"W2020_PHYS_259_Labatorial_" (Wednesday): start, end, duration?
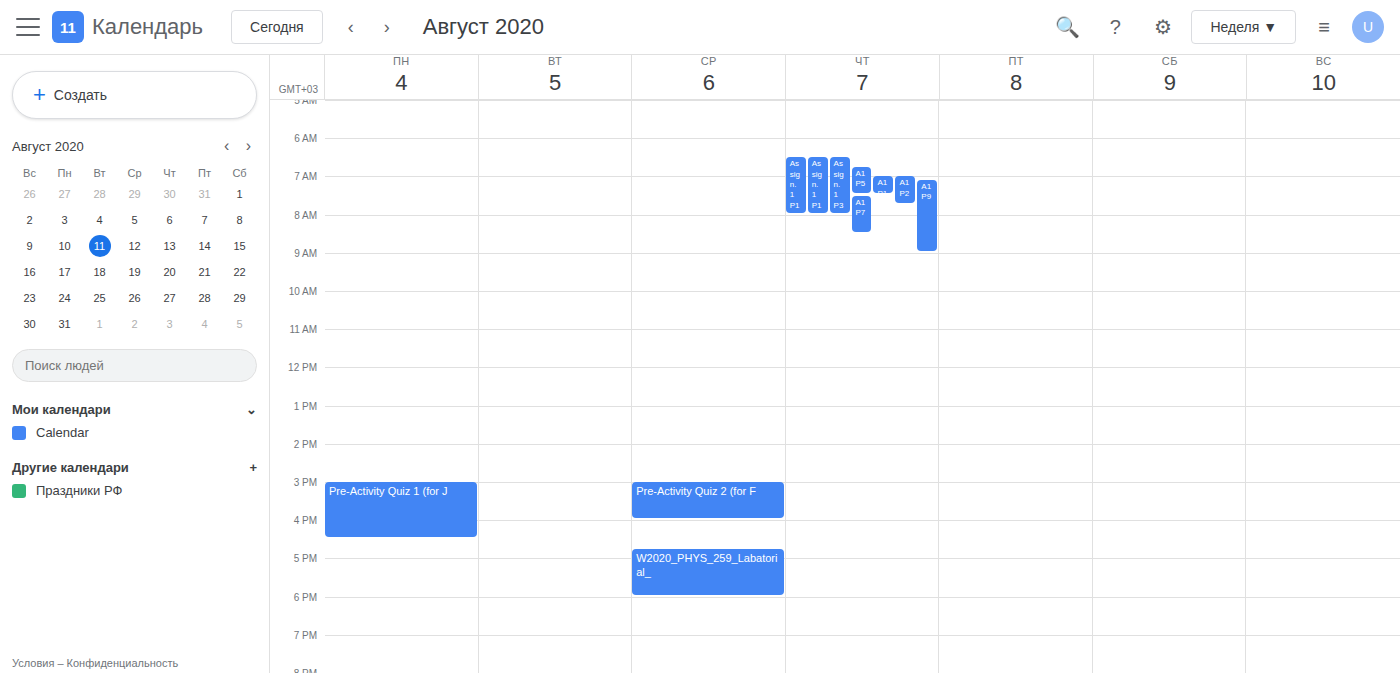
4:45 PM to 6:00 PM, 1 hour 15 minutes